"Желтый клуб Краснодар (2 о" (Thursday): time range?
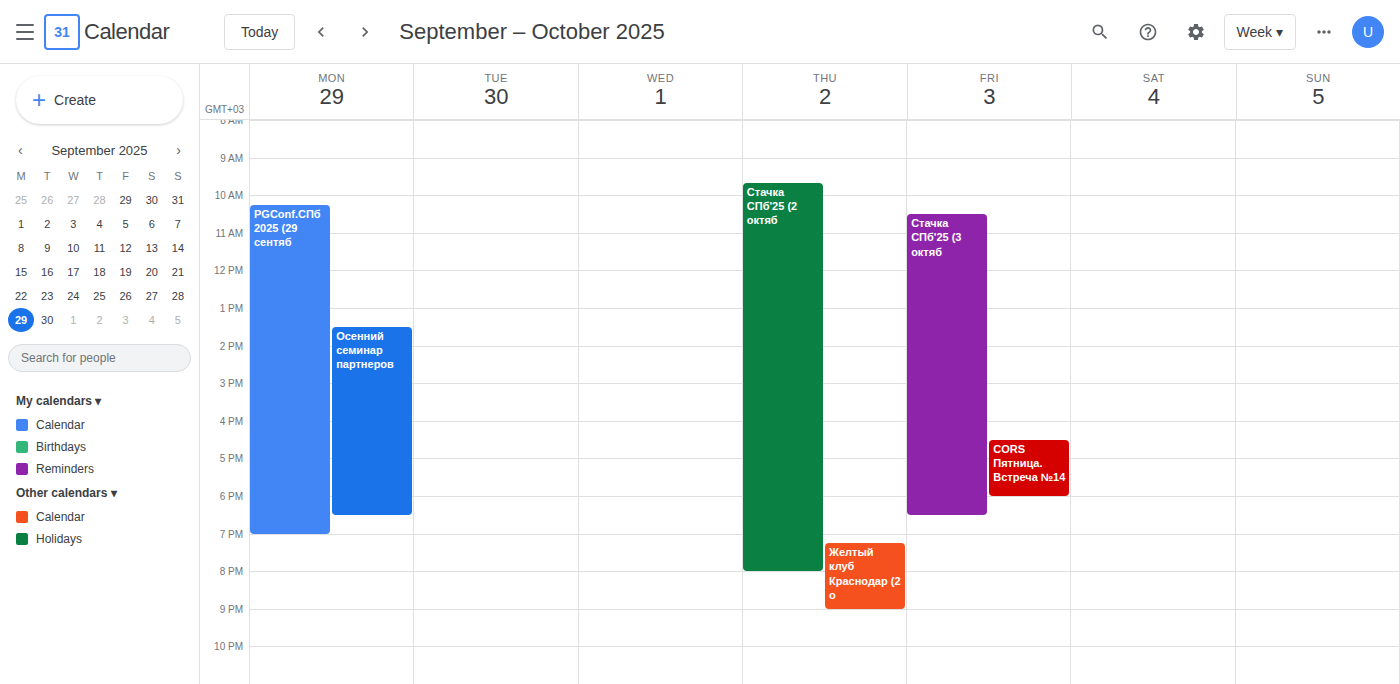
7:15 PM to 9:00 PM